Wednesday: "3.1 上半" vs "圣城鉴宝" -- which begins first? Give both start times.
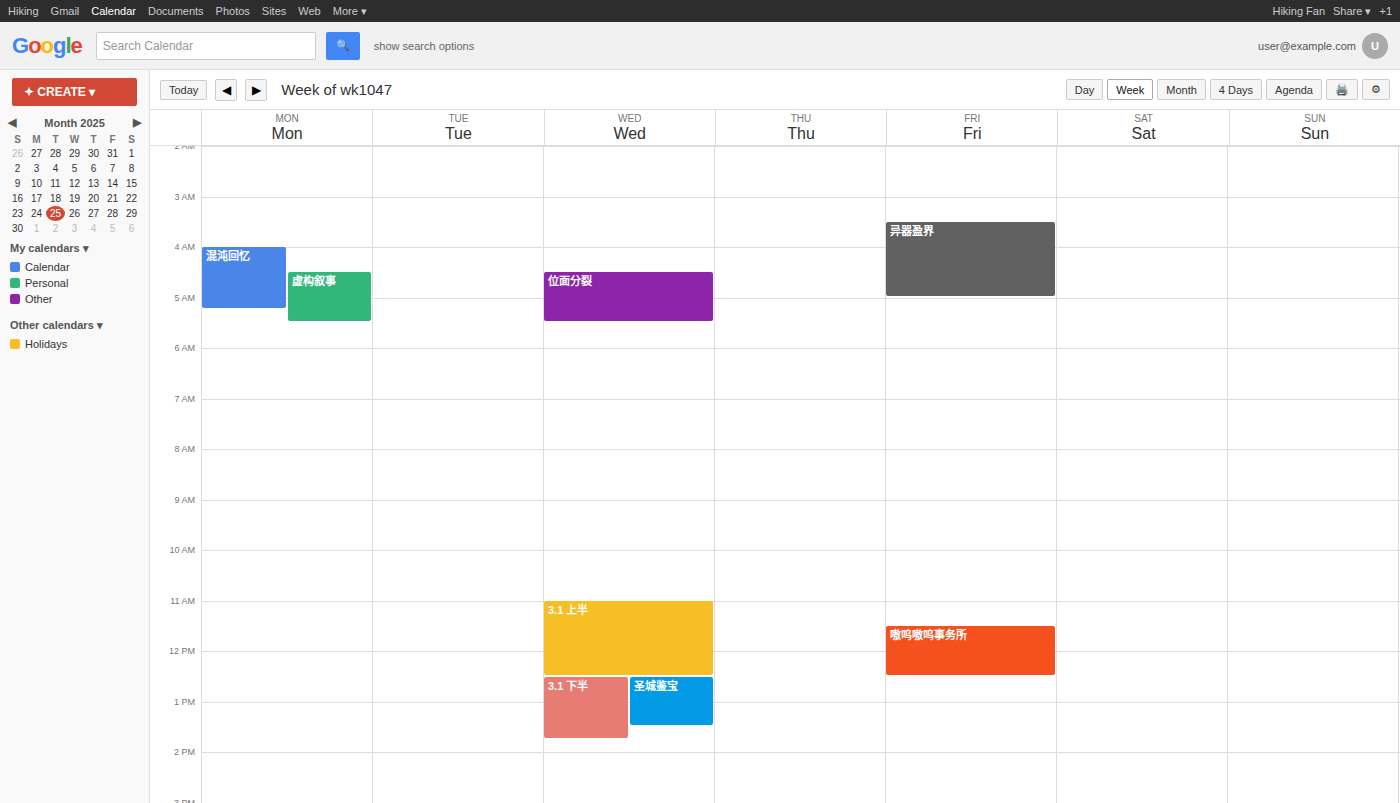
"3.1 上半" 11:00; "圣城鉴宝" 12:30.